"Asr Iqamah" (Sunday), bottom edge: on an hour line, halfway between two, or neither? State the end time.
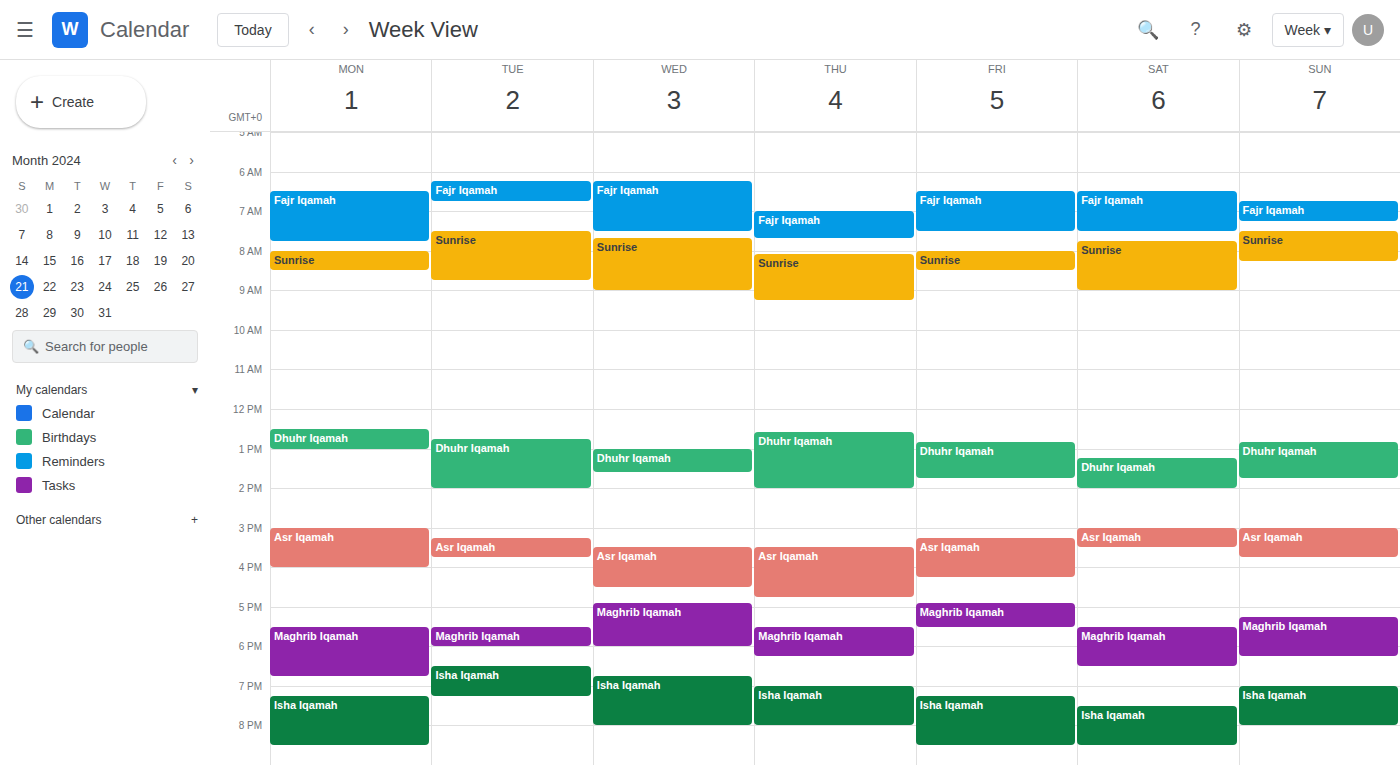
3:45 PM -- neither: three quarters of the way from the 3 PM line to the 4 PM line.